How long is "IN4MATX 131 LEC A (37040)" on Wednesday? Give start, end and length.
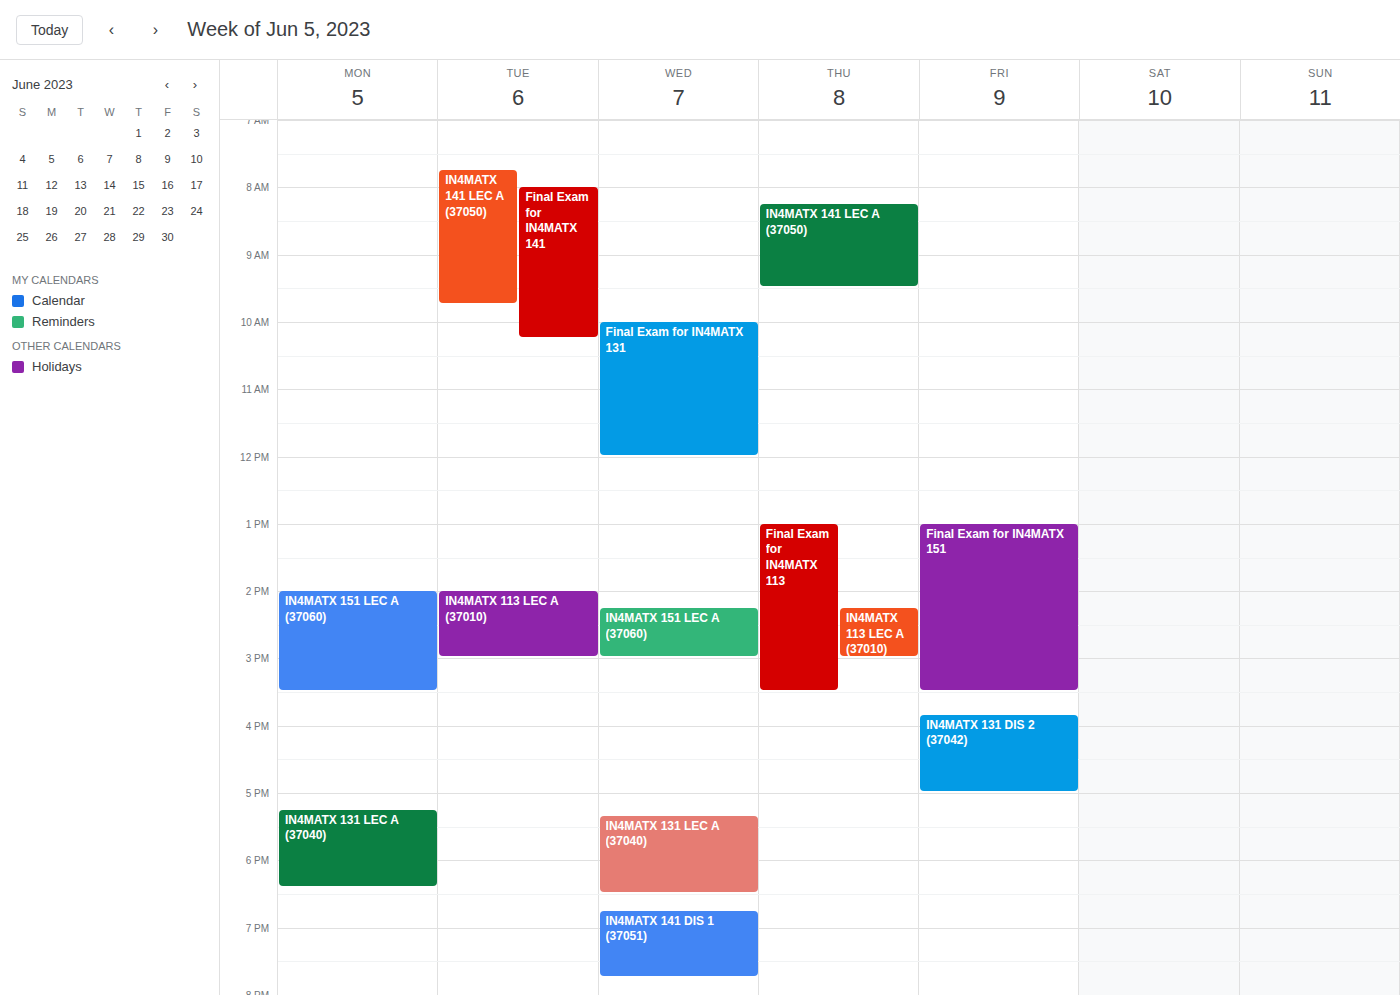
5:20 PM to 6:30 PM, 1 hour 10 minutes